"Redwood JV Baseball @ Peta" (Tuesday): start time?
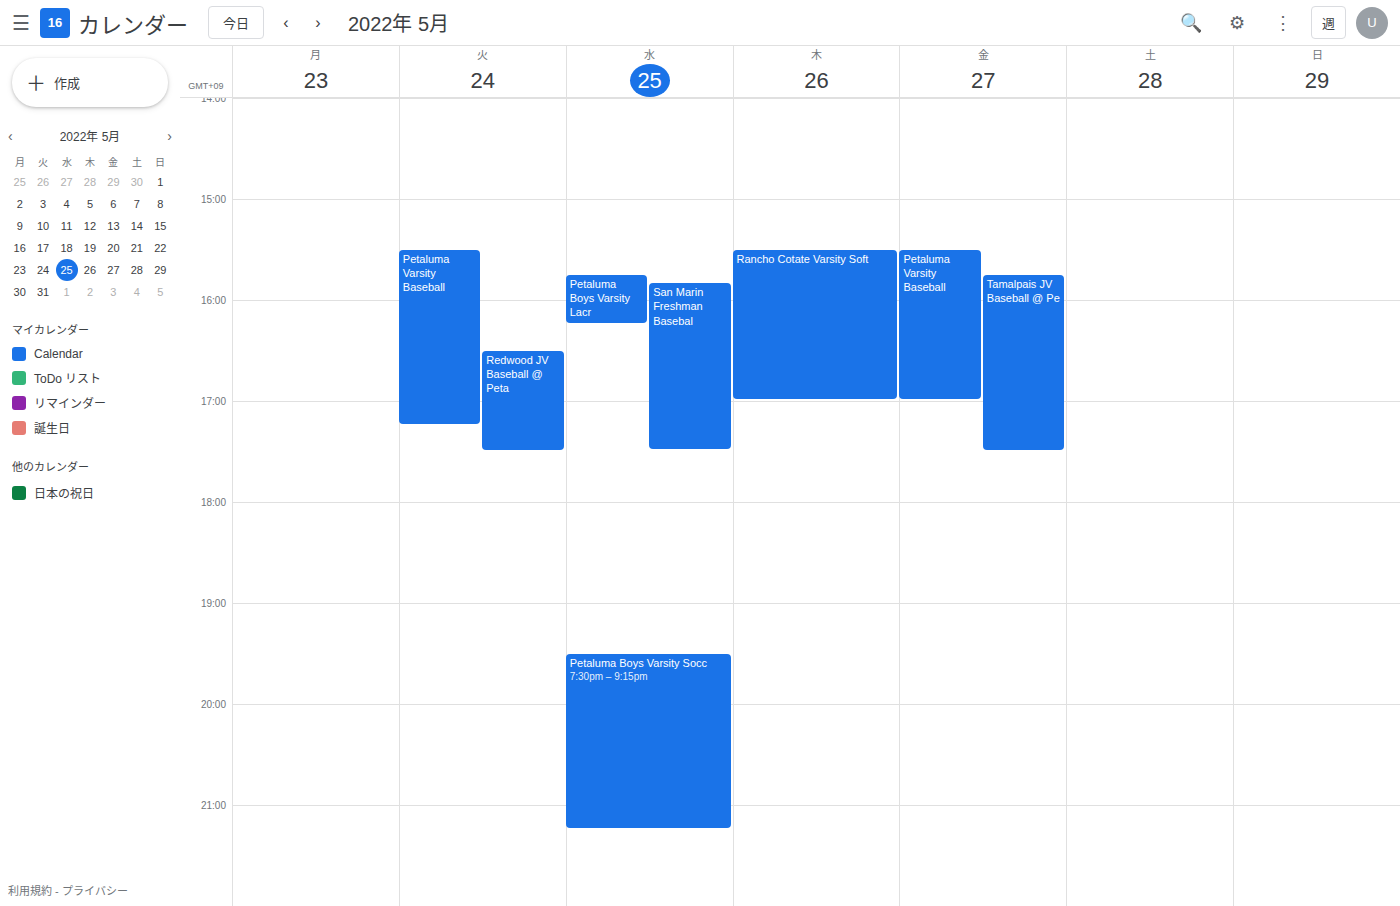
4:30 PM